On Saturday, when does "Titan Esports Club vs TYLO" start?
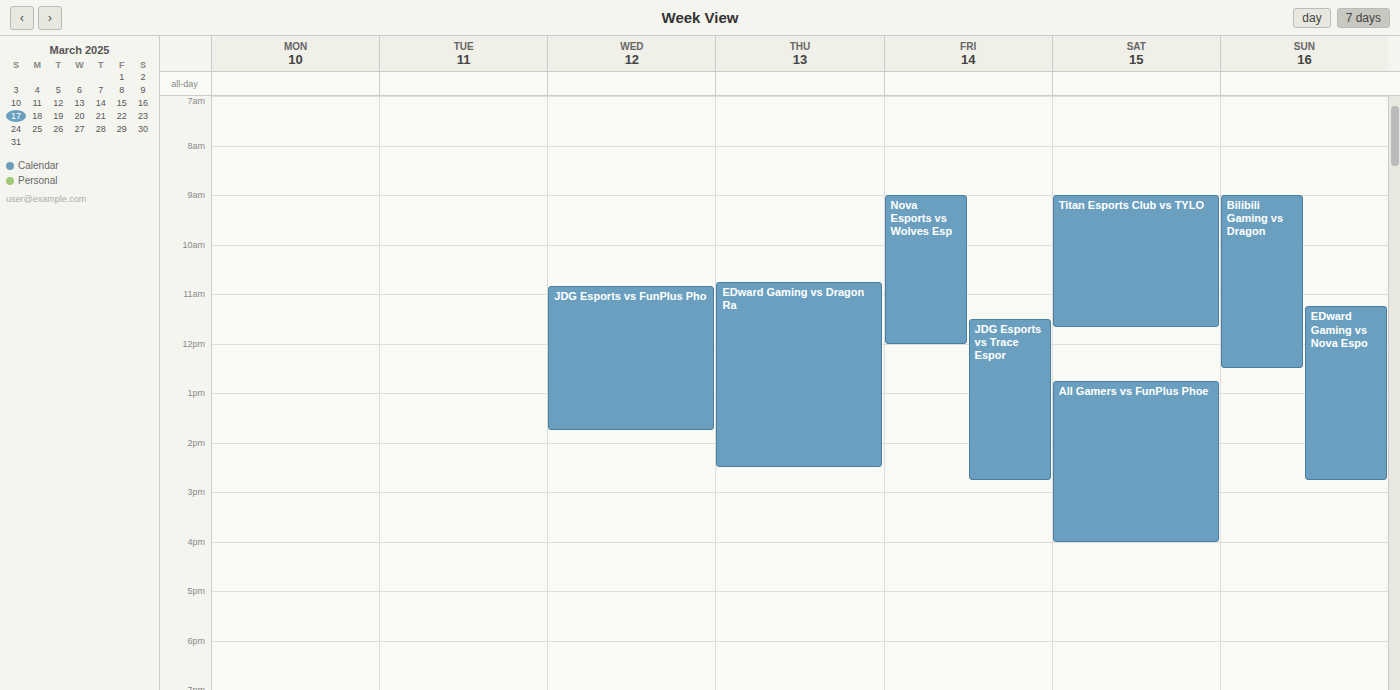
9:00 AM